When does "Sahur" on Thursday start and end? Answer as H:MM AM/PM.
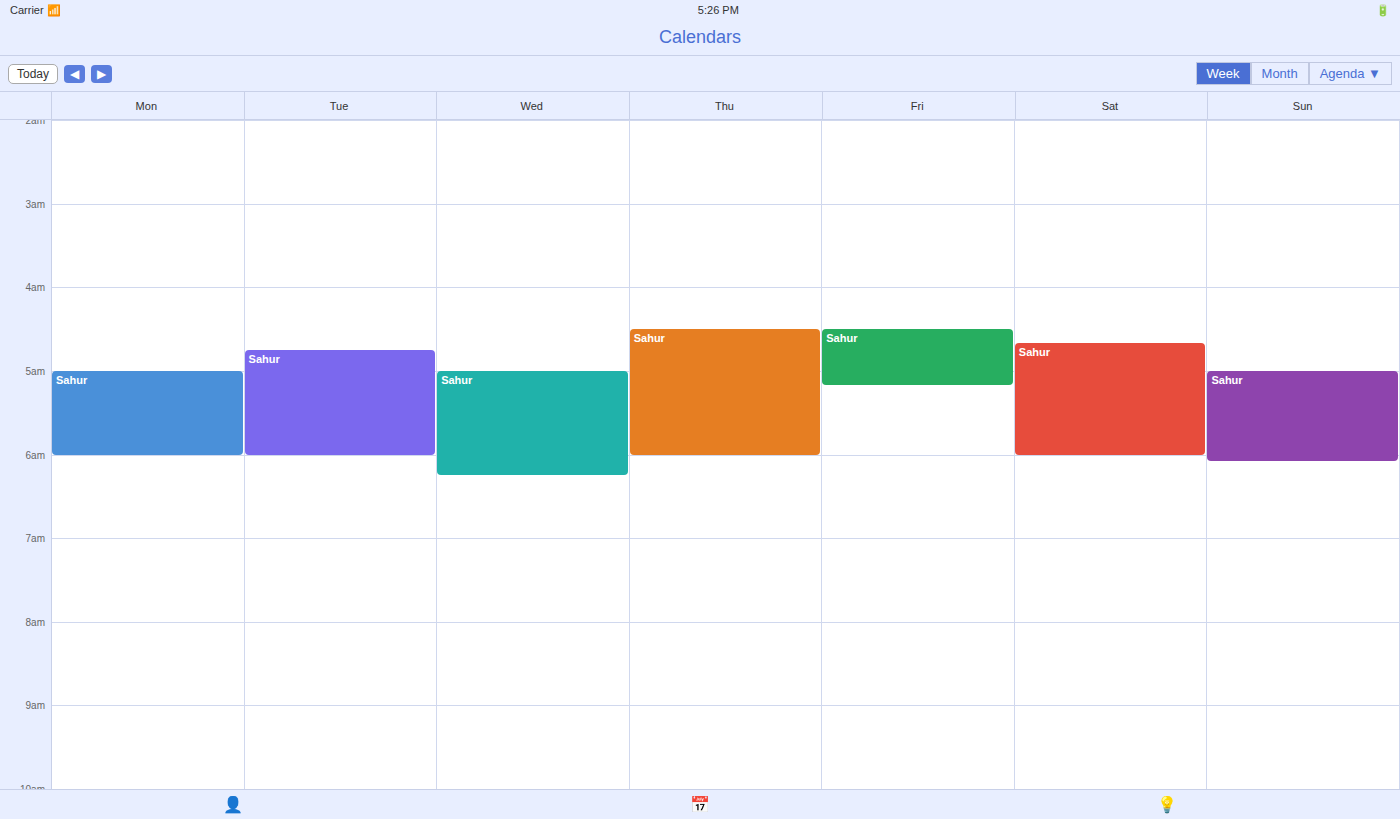
4:30 AM to 6:00 AM